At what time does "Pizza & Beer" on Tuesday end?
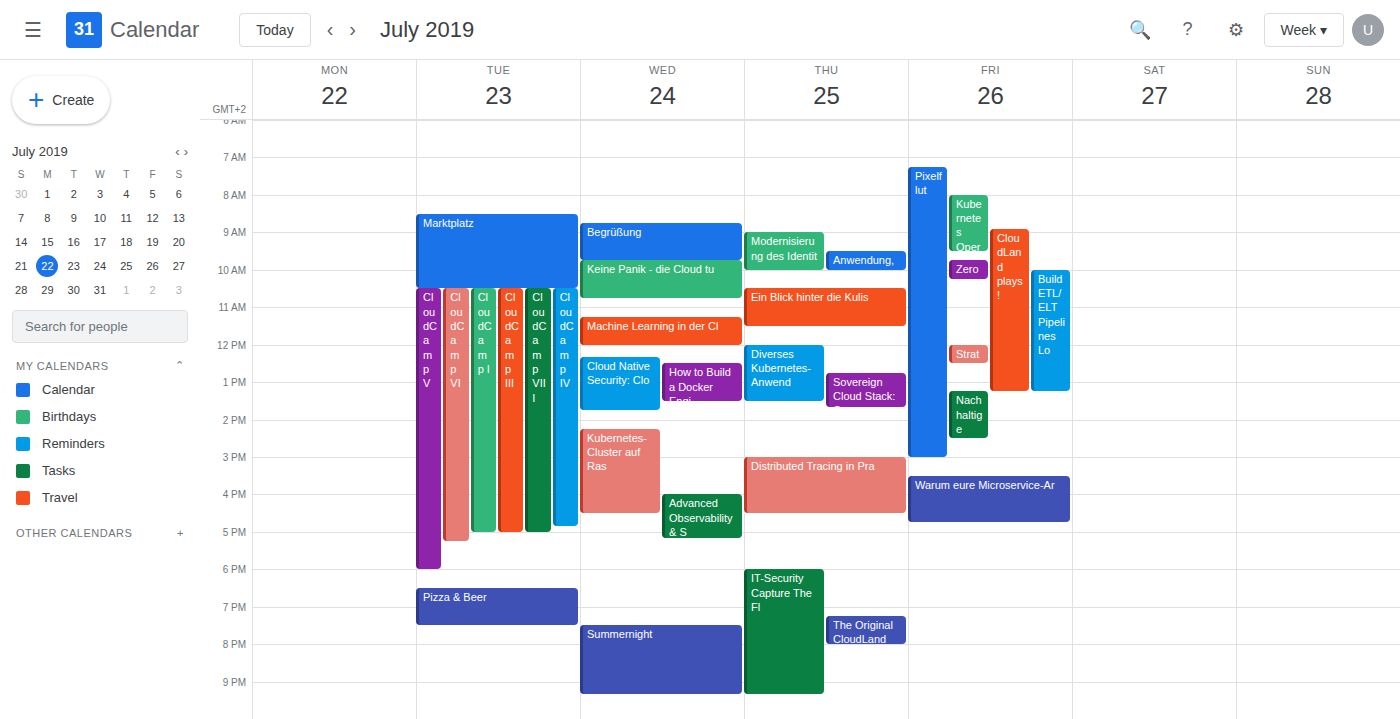
19:30